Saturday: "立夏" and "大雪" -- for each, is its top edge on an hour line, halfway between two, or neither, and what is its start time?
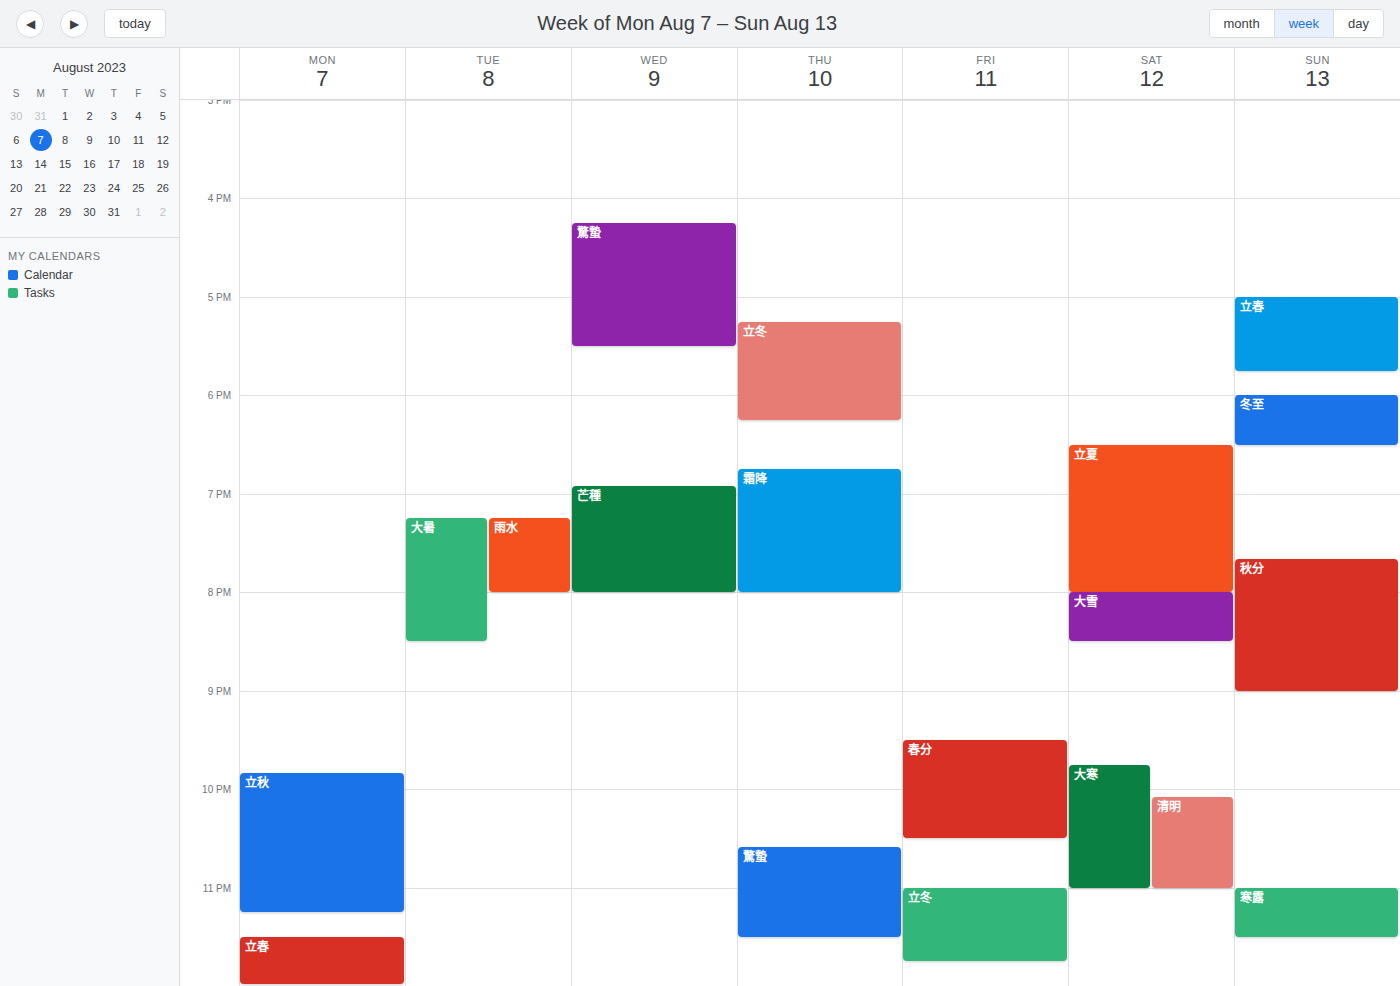
"立夏": 18:30, halfway between the 18:00 and 19:00 lines. "大雪": 20:00, exactly on the 20:00 line.